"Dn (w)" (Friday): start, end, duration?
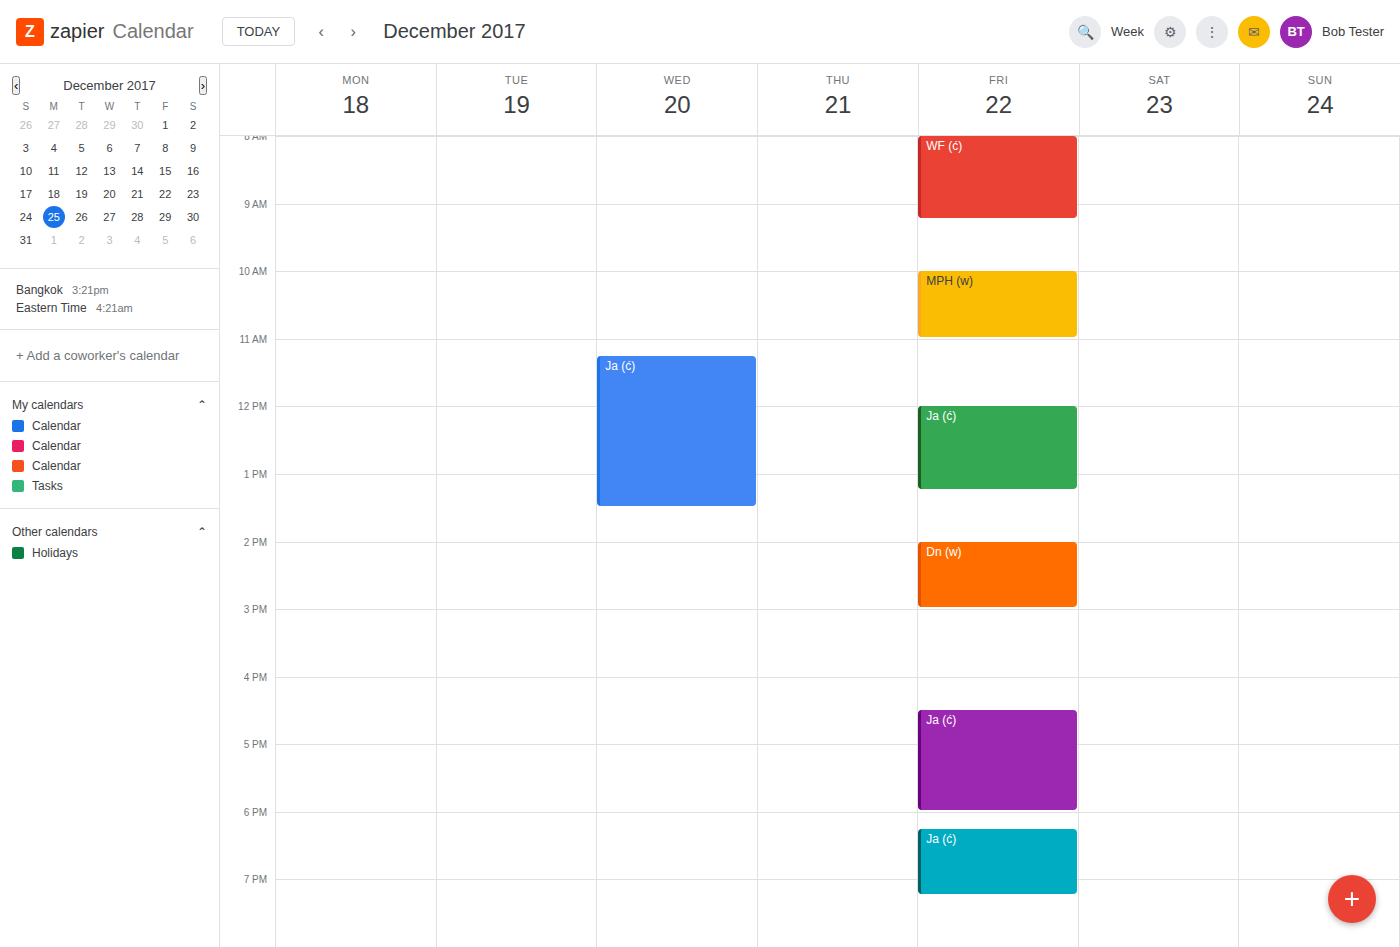
2:00 PM to 3:00 PM, 1 hour